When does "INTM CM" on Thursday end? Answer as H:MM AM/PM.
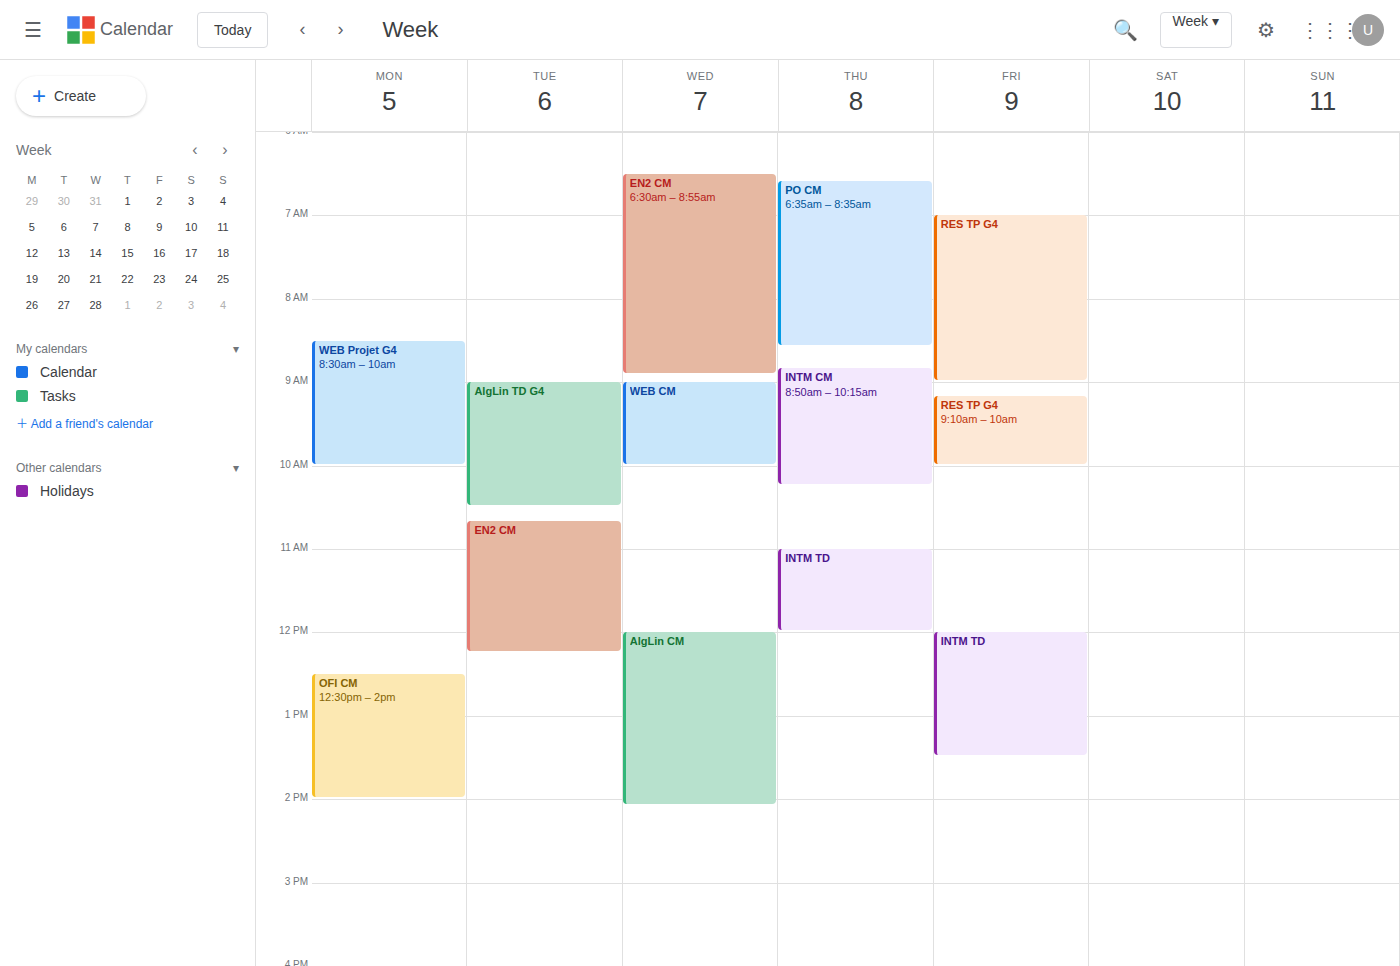
10:15 AM